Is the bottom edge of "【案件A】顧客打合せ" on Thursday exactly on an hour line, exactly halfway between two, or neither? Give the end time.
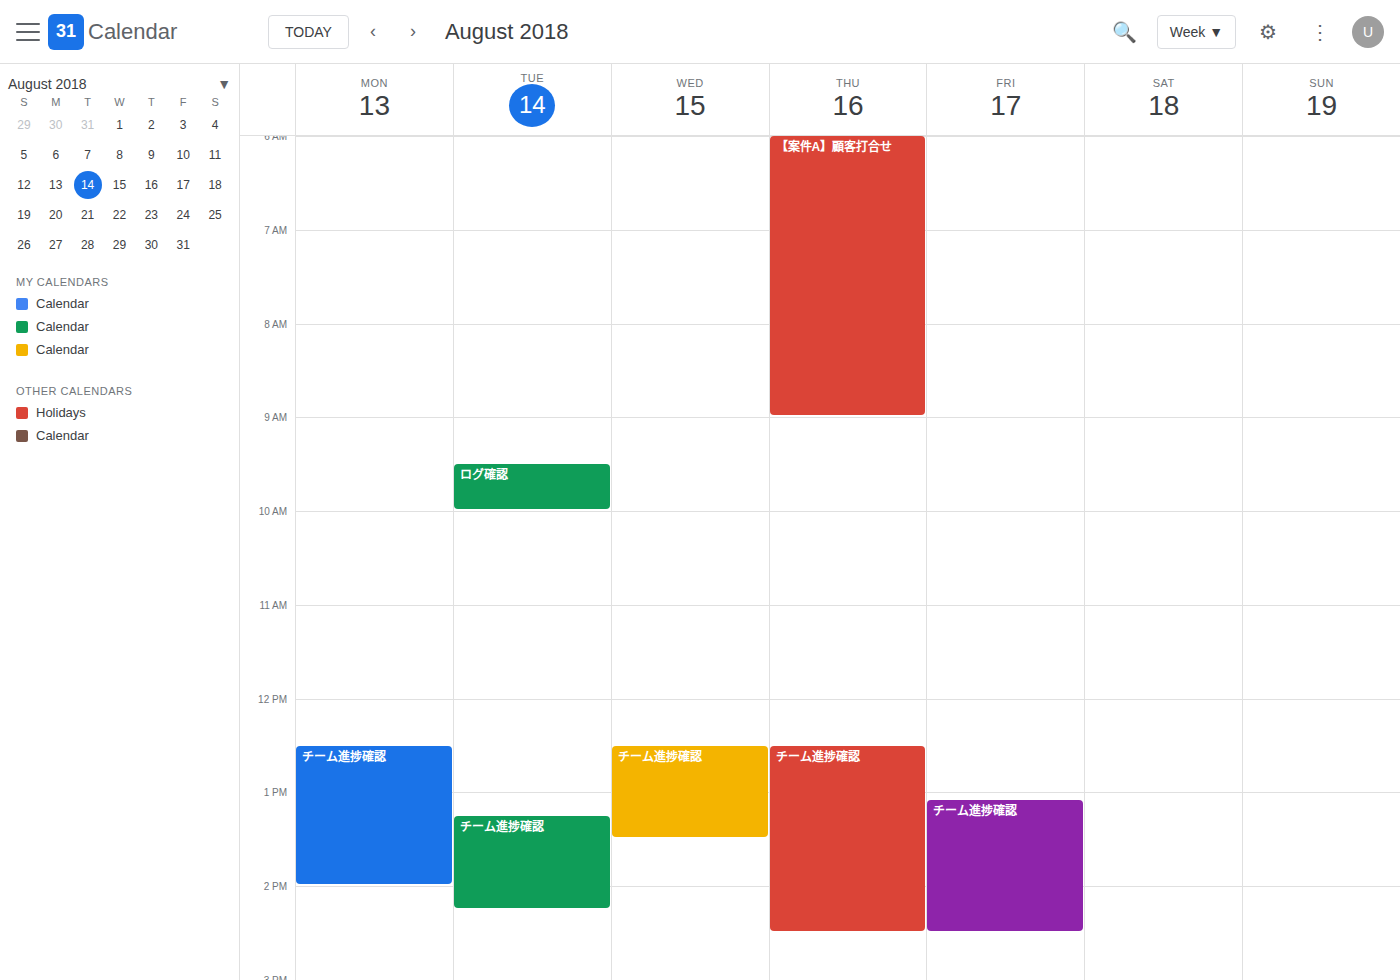
9:00 AM -- exactly on the 9 AM line.